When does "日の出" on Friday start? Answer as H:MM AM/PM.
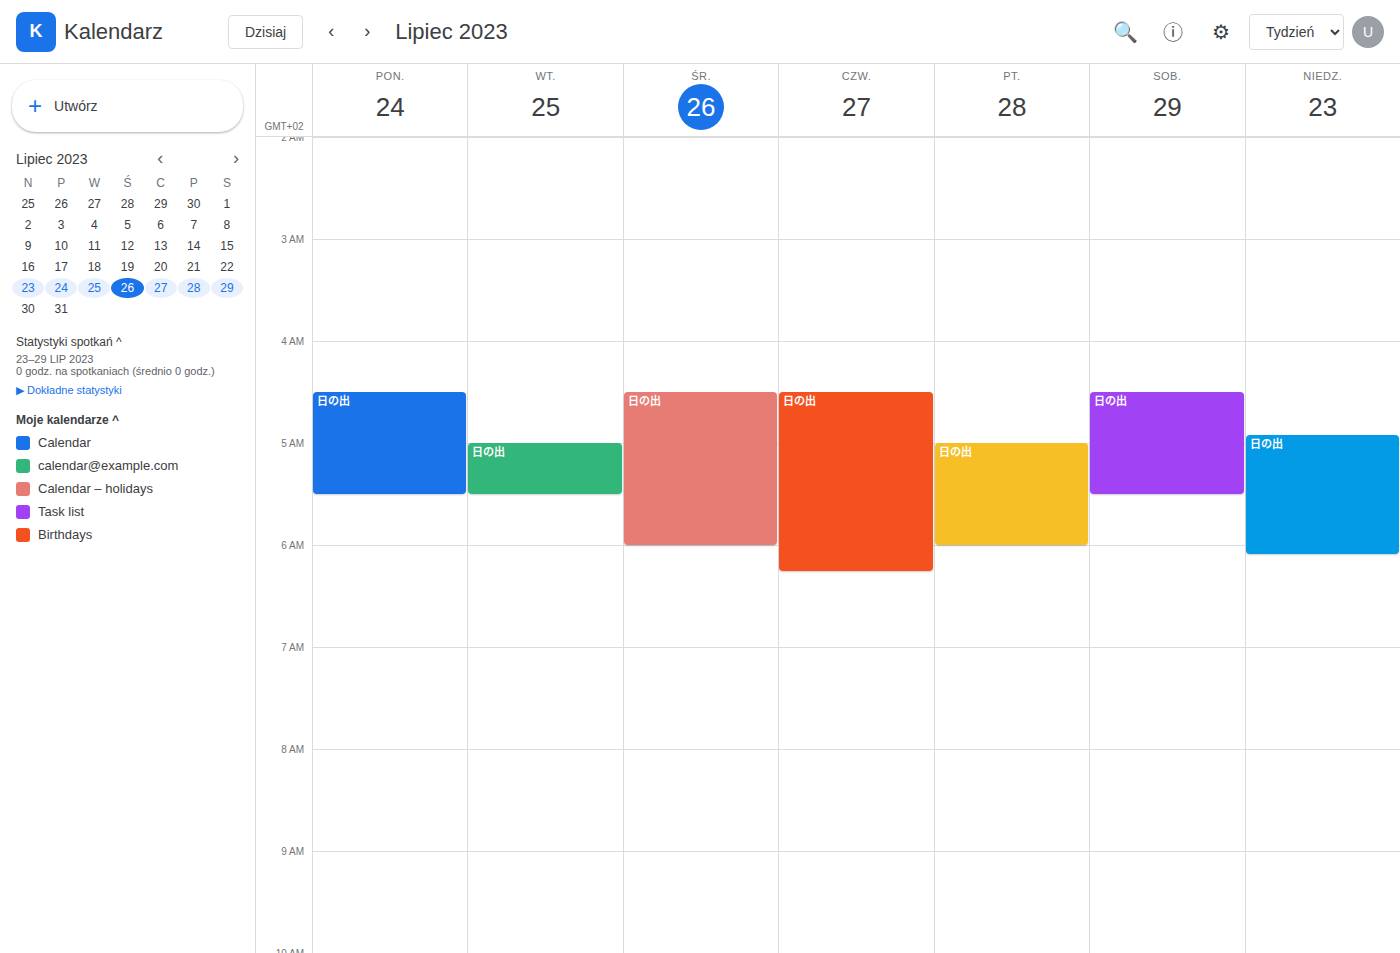
5:00 AM